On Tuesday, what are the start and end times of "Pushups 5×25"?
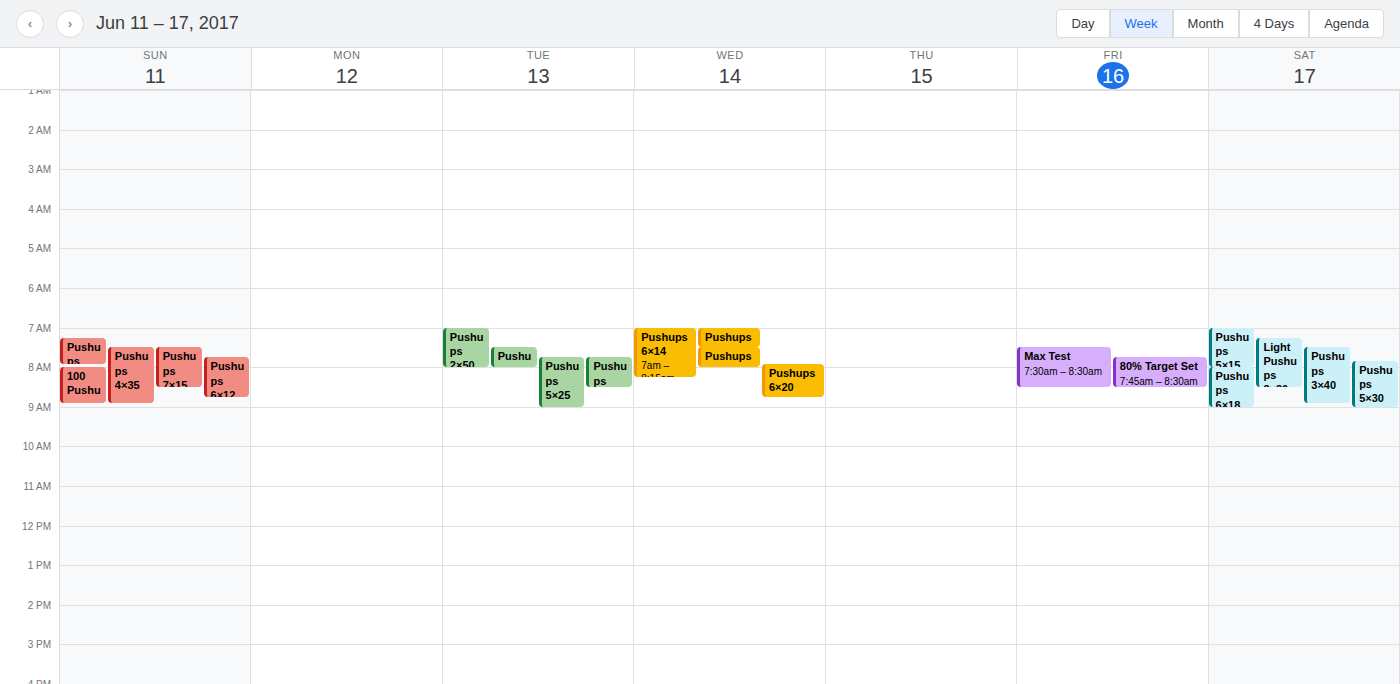
7:45 AM to 9:00 AM